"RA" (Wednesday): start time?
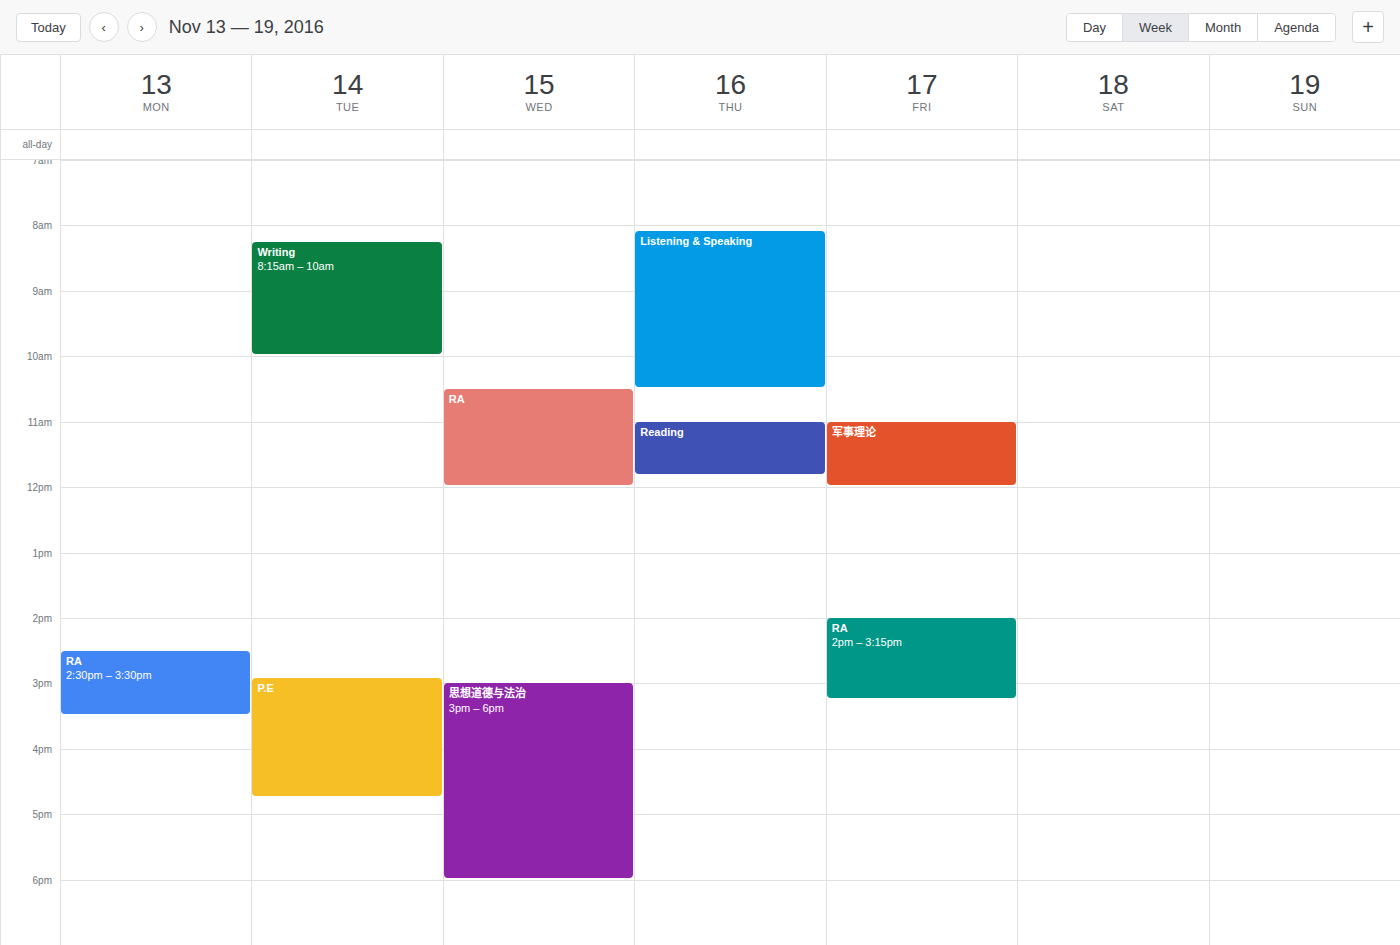
10:30 AM